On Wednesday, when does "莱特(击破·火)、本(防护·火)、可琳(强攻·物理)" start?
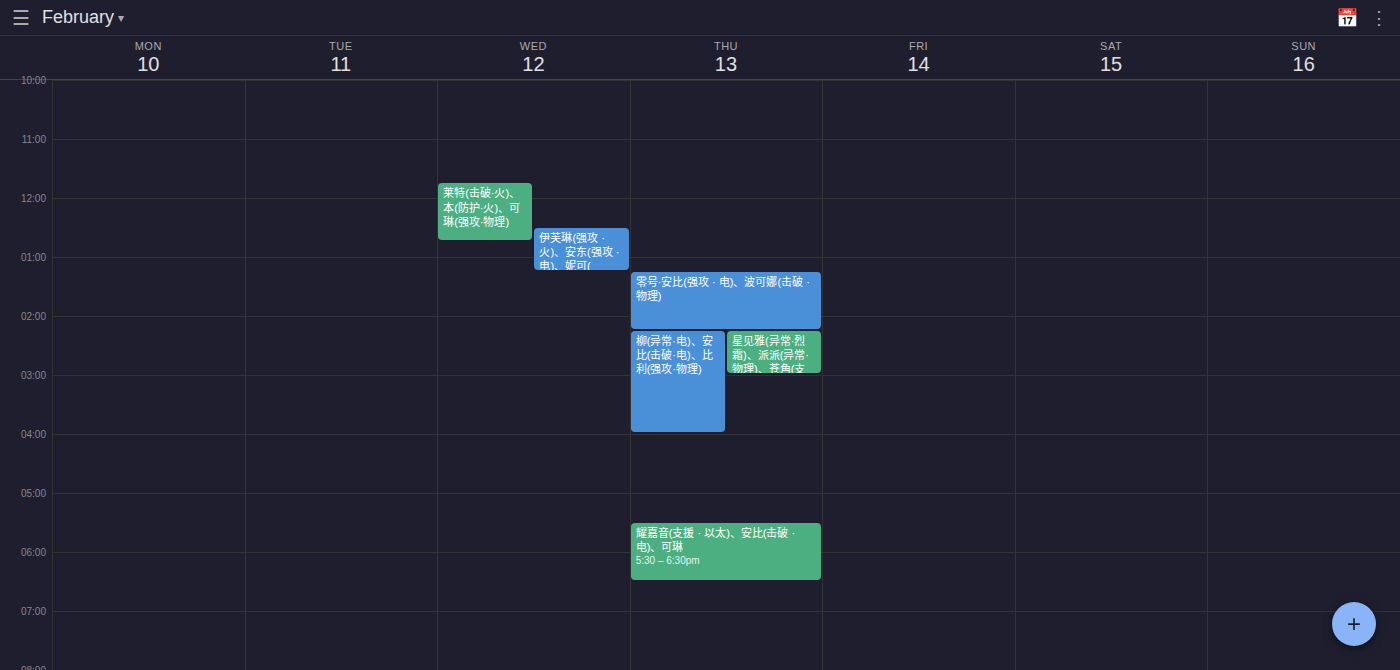
11:45 AM